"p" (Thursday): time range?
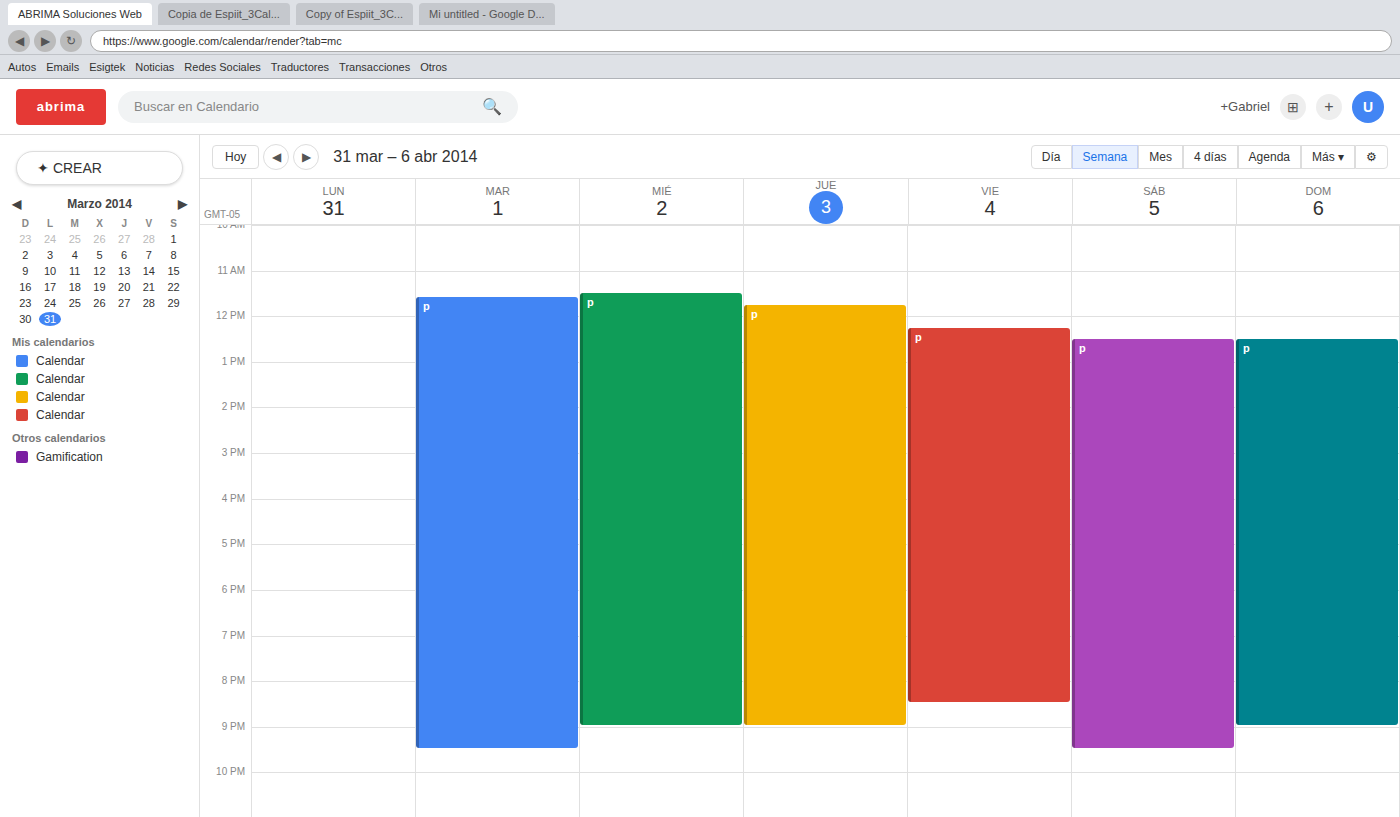
11:45 AM to 9:00 PM